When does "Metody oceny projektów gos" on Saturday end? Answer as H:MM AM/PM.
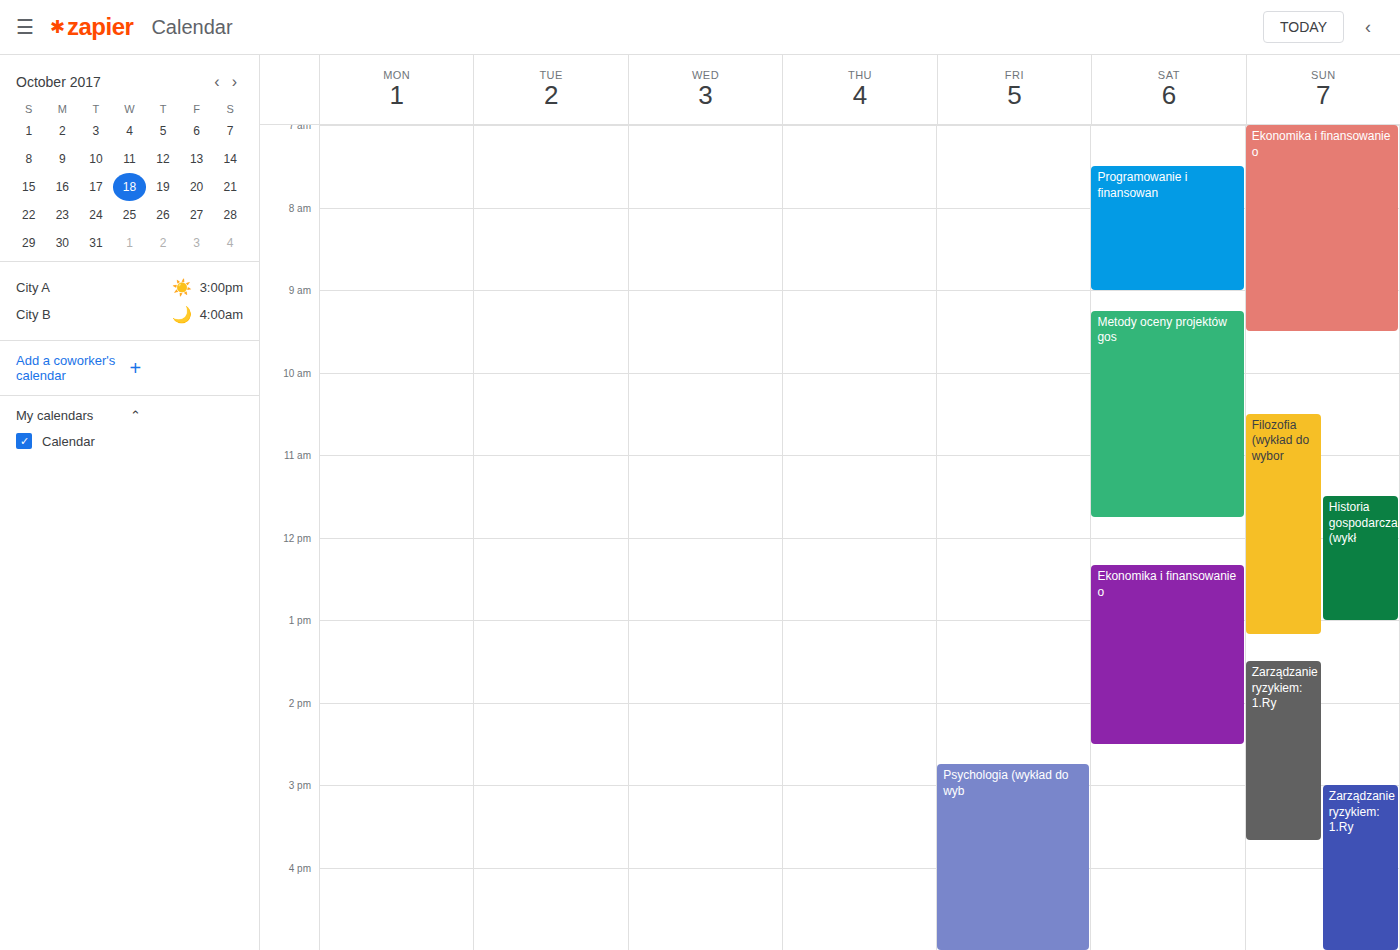
11:45 AM